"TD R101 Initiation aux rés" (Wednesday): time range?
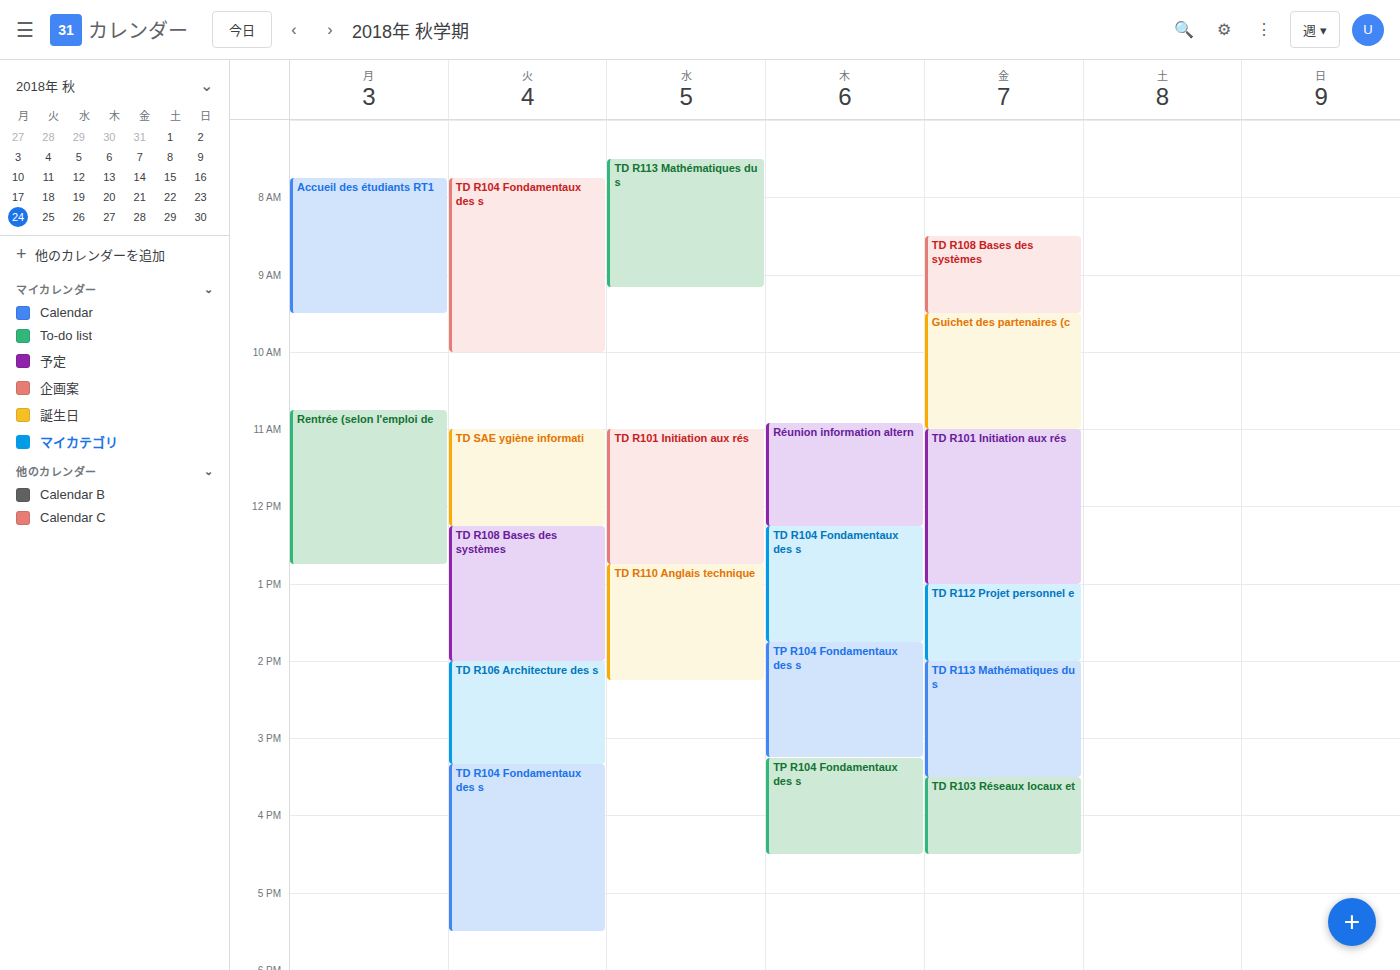
11:00 AM to 12:45 PM